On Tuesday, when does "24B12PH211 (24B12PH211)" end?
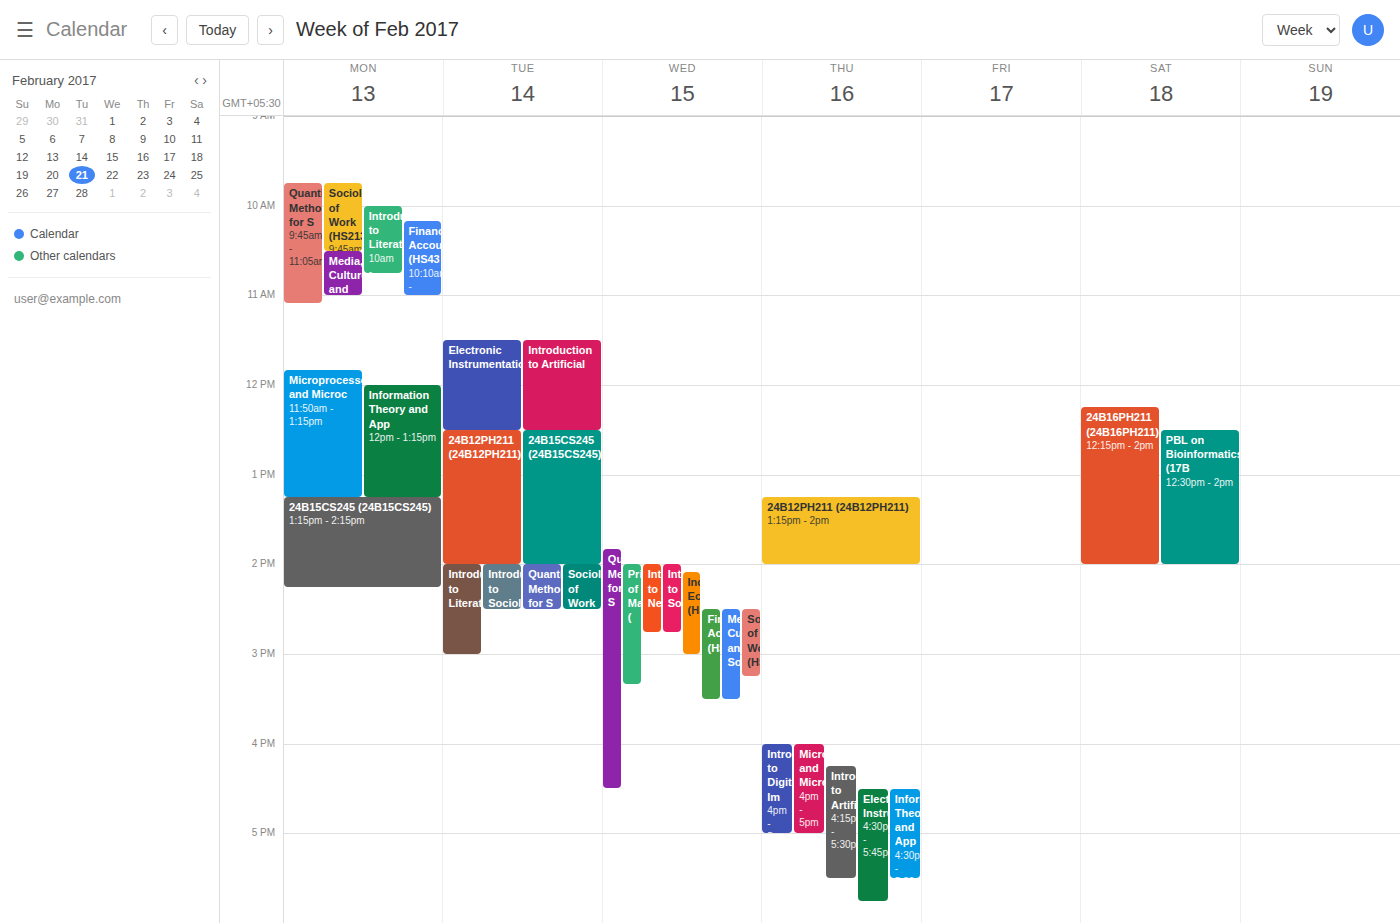
2:00 PM